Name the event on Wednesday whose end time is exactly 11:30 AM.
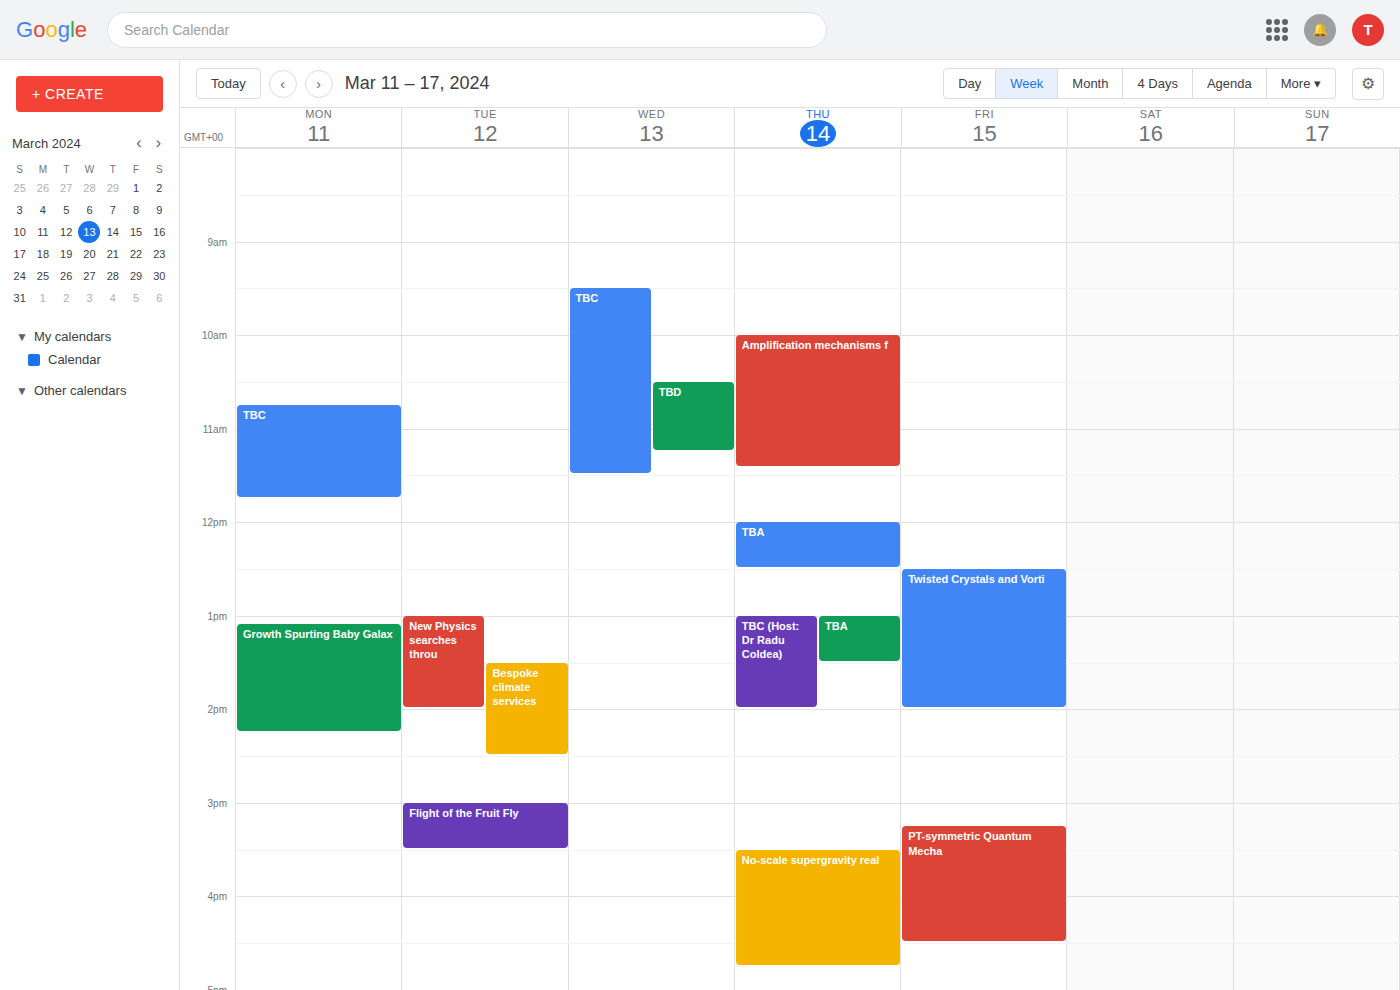
"TBC"